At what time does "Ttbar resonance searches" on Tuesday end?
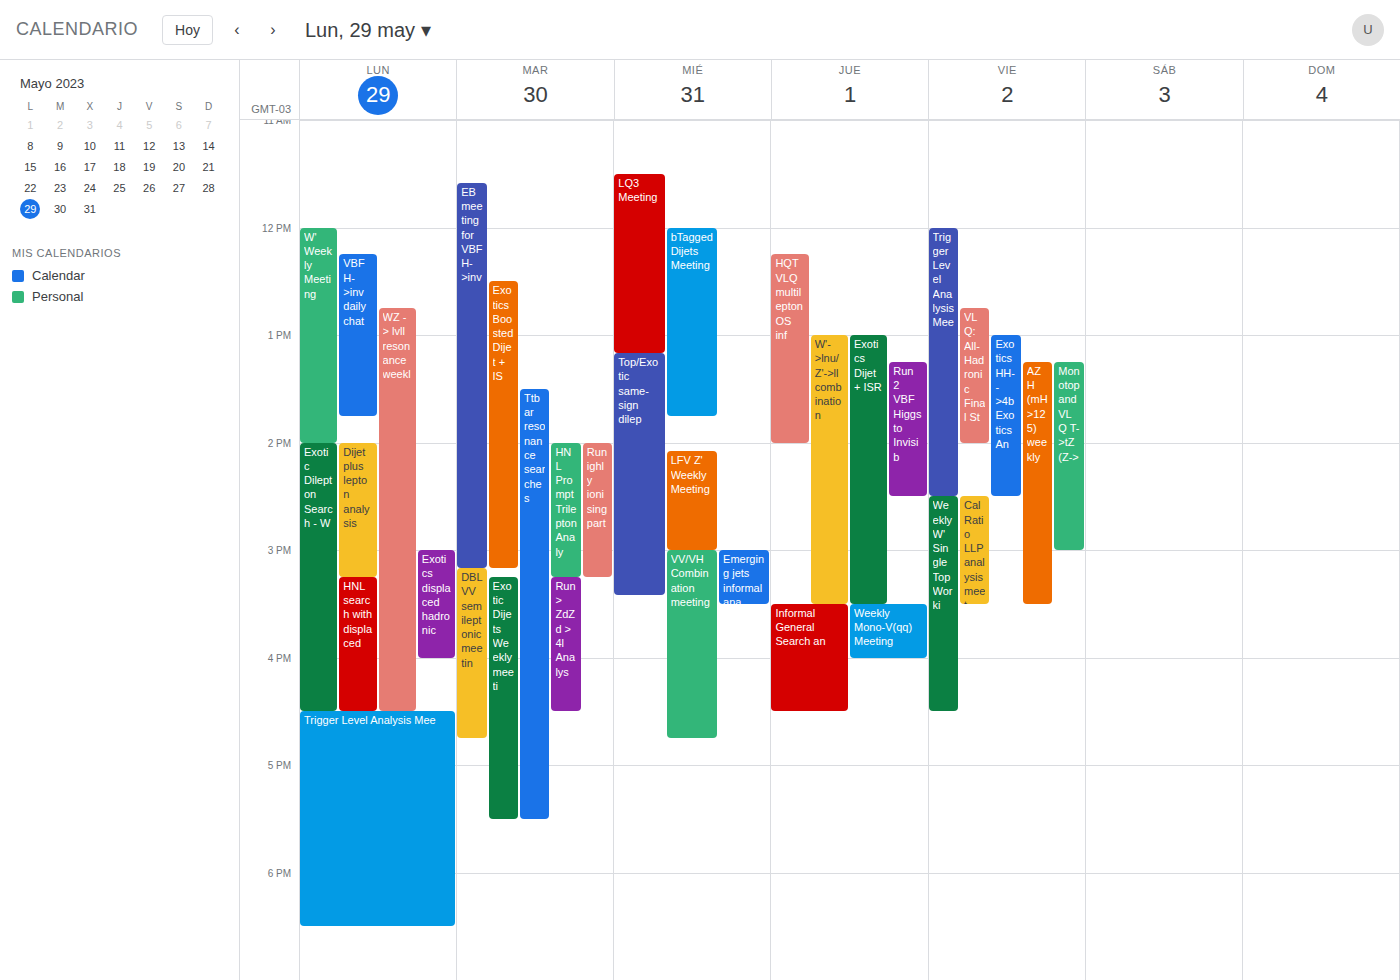
5:30 PM